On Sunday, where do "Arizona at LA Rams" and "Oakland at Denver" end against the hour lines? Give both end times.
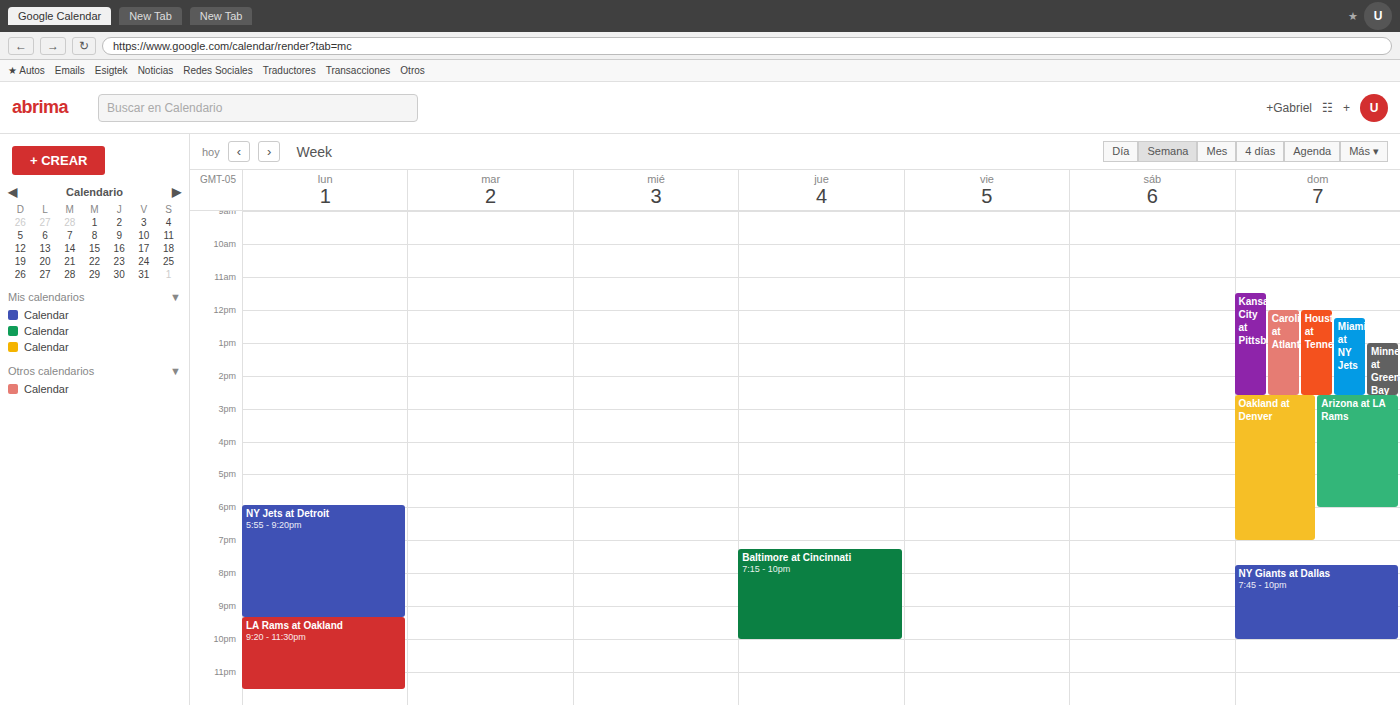
"Arizona at LA Rams": 6:00 PM, exactly on the 6 PM line. "Oakland at Denver": 7:00 PM, exactly on the 7 PM line.